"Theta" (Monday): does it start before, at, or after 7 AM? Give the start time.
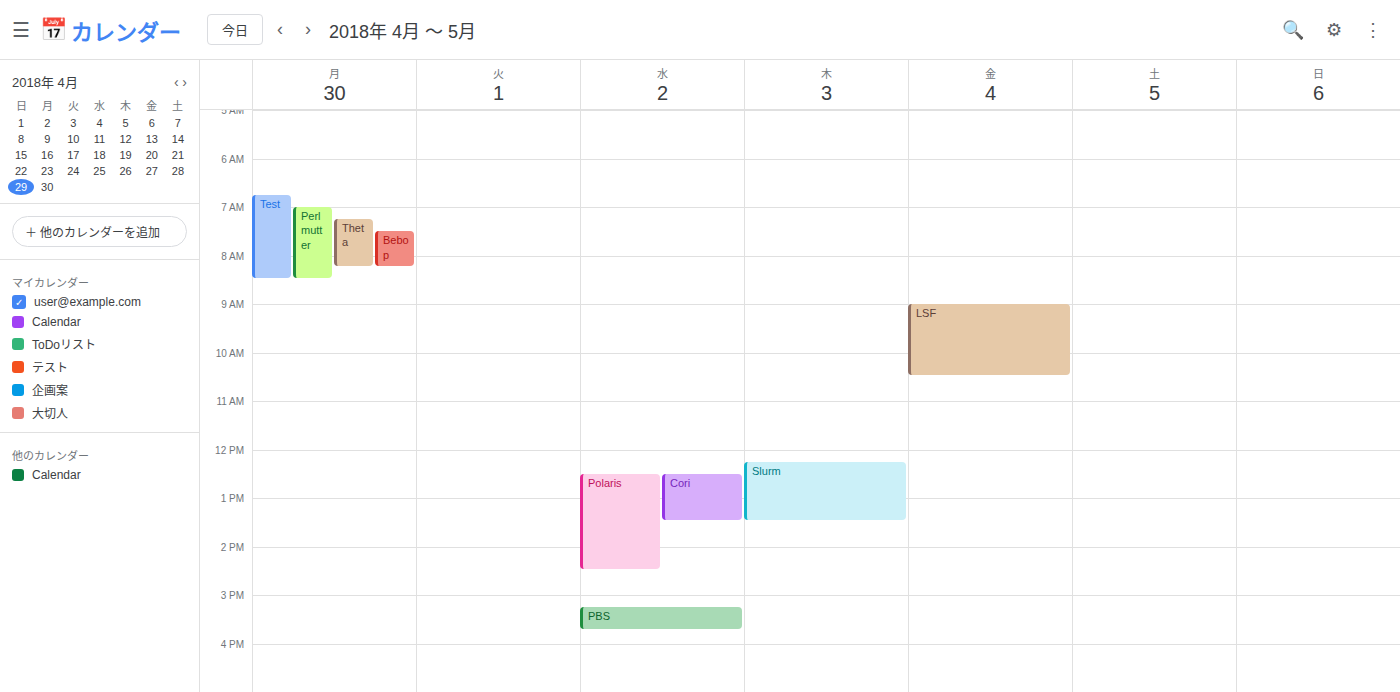
7:15 AM -- after 7 AM, 15 minutes below the 7 AM line.